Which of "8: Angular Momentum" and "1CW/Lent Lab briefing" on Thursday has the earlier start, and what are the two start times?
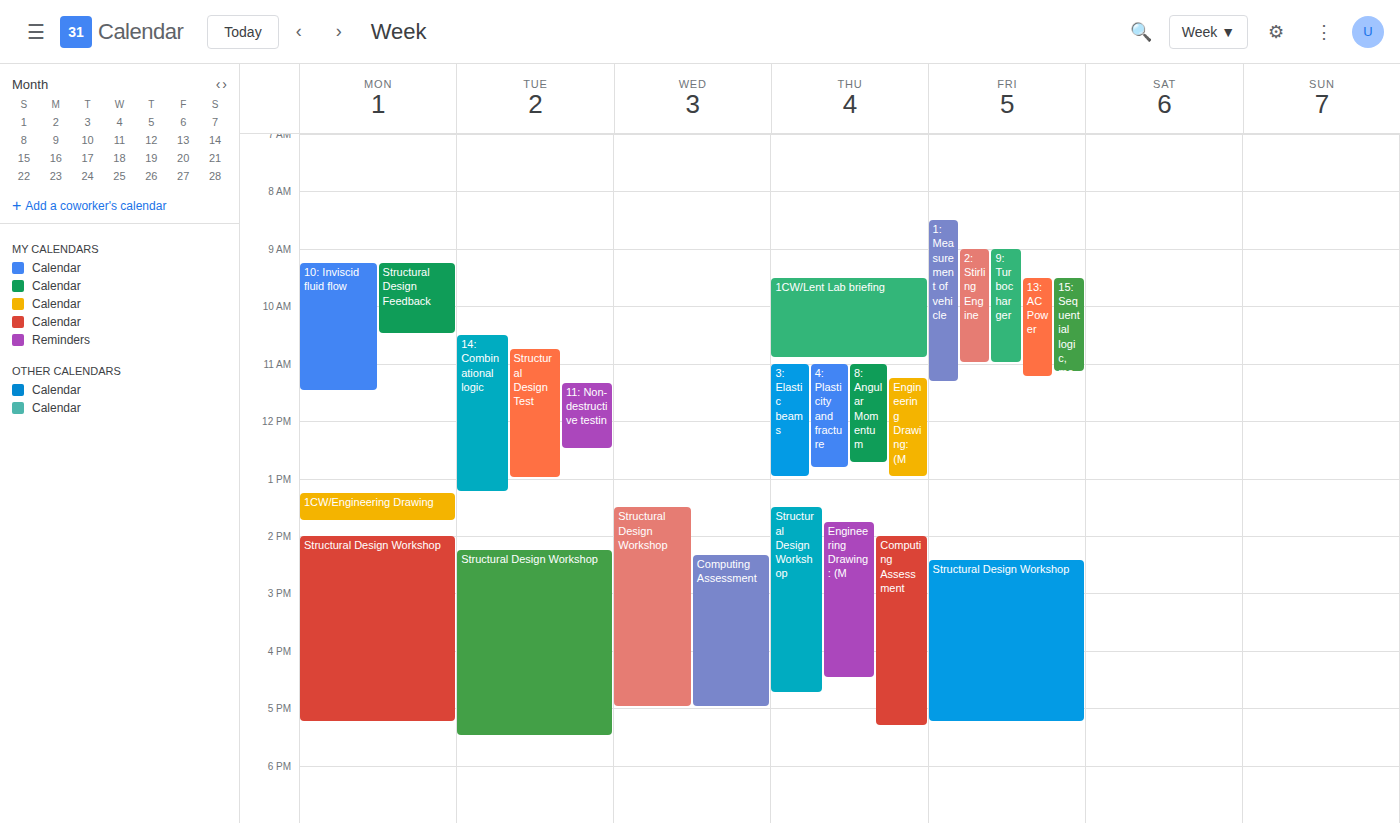
"1CW/Lent Lab briefing" 9:30 AM; "8: Angular Momentum" 11:00 AM.